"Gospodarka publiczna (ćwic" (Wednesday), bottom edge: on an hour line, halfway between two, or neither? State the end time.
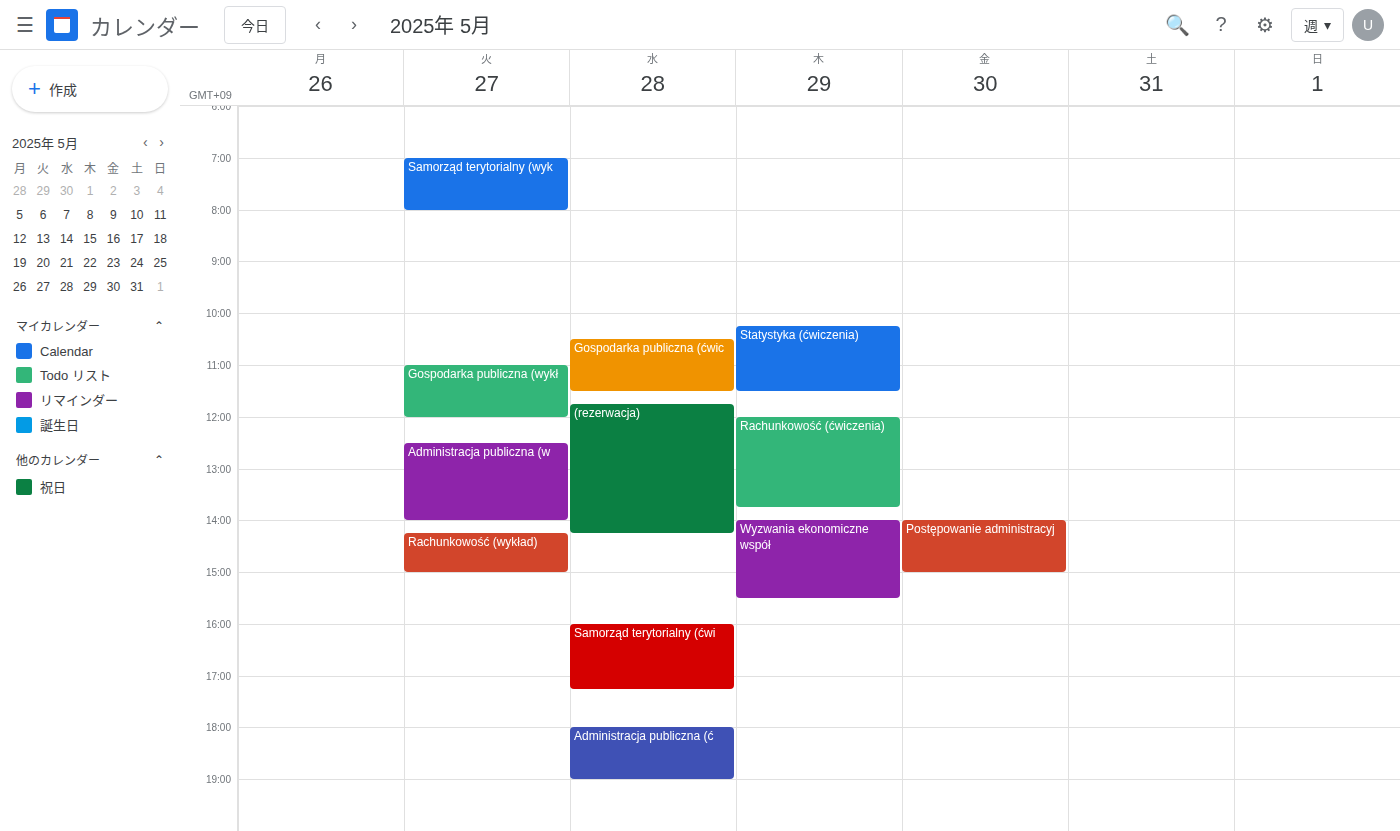
11:30 AM -- halfway between the 11 AM and 12 PM lines.